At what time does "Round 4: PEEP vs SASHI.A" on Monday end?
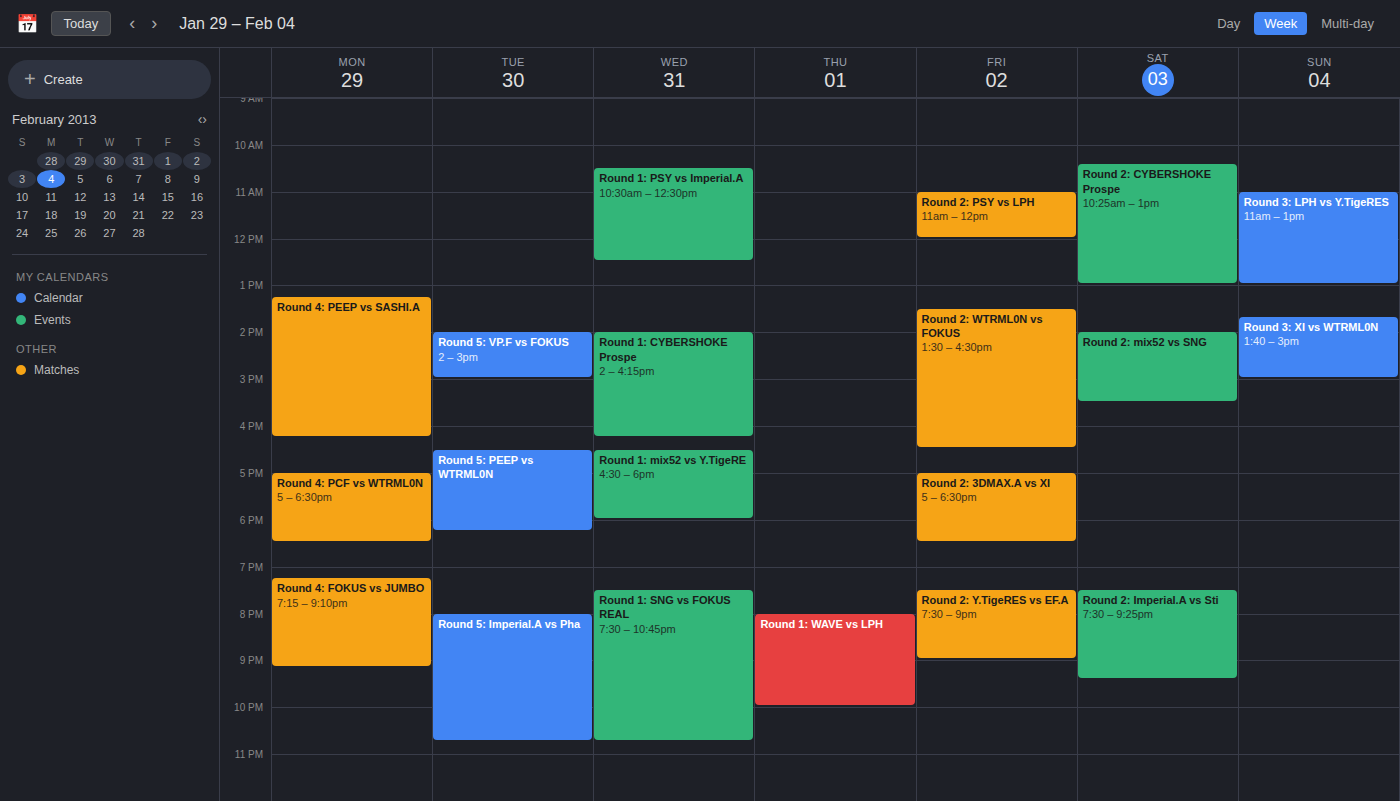
4:15 PM